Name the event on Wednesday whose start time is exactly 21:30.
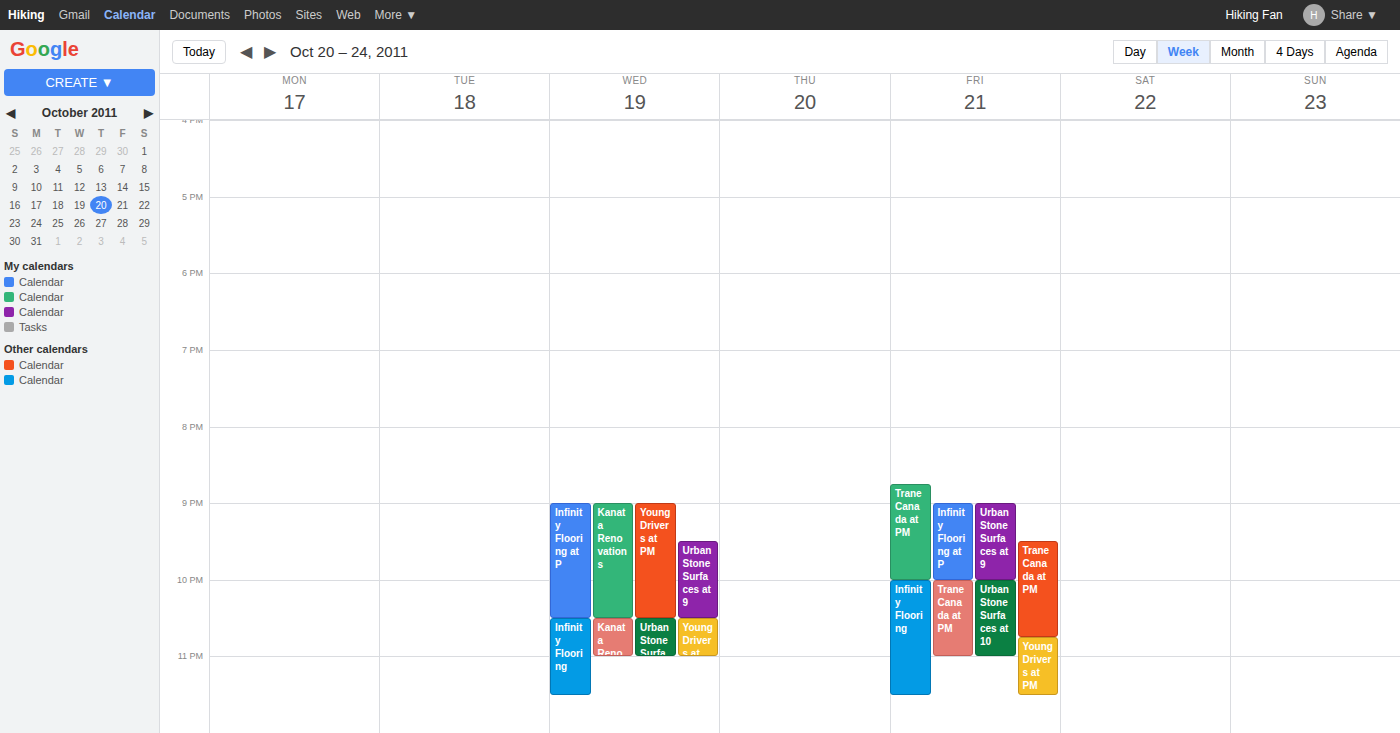
"Urban Stone Surfaces at 9"